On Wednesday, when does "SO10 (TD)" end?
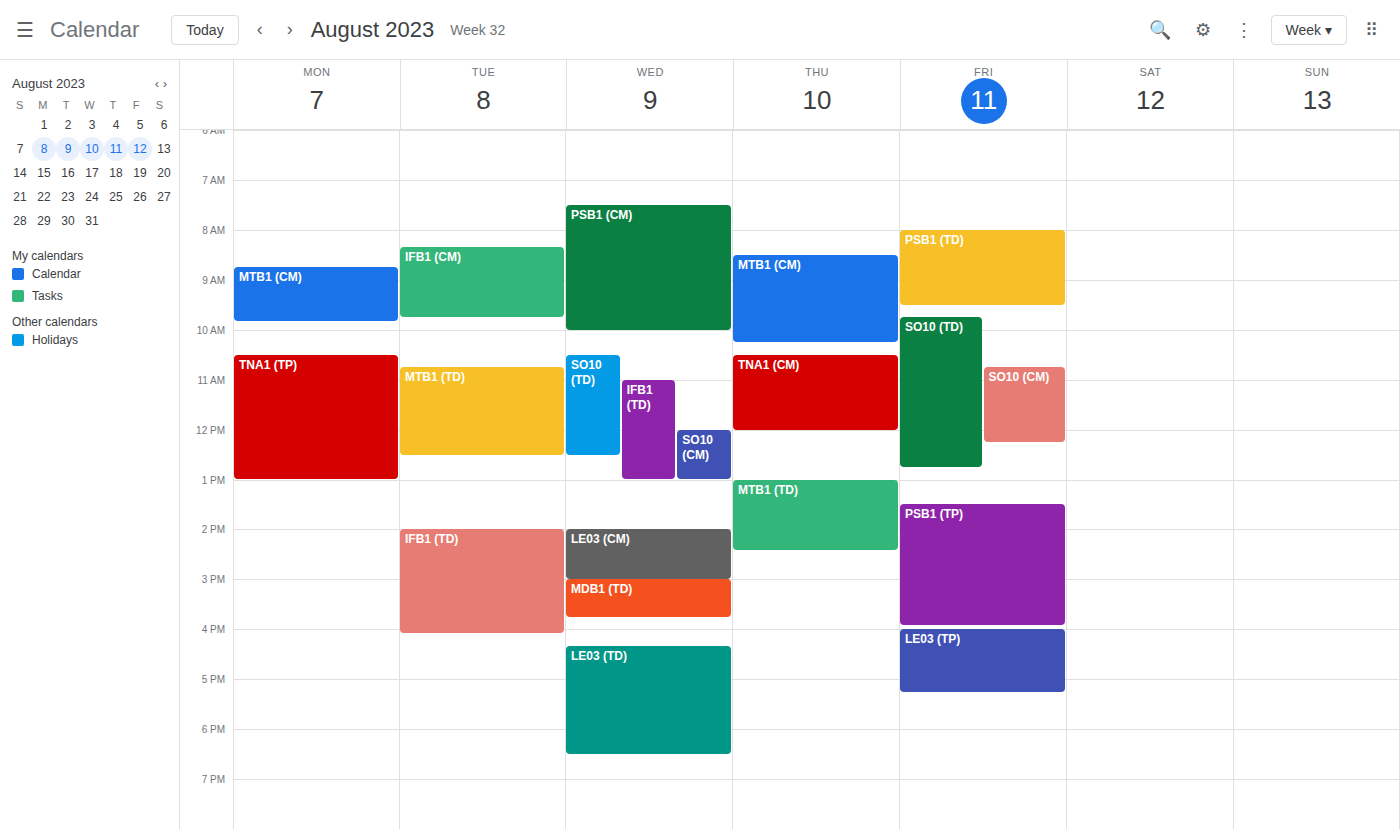
12:30